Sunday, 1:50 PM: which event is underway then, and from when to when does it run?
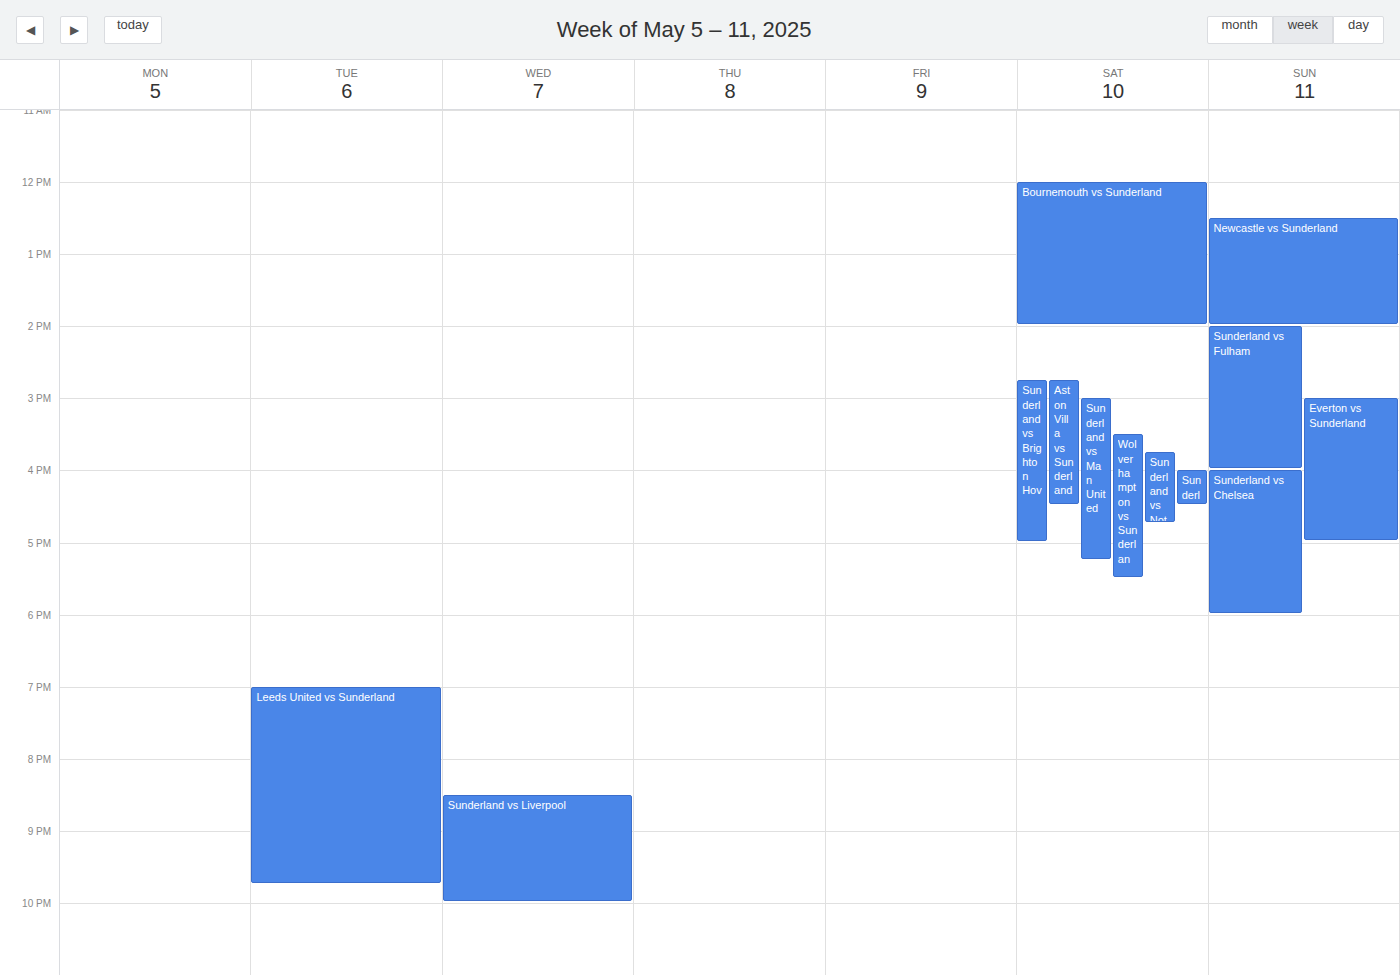
"Newcastle vs Sunderland", 12:30 PM to 2:00 PM